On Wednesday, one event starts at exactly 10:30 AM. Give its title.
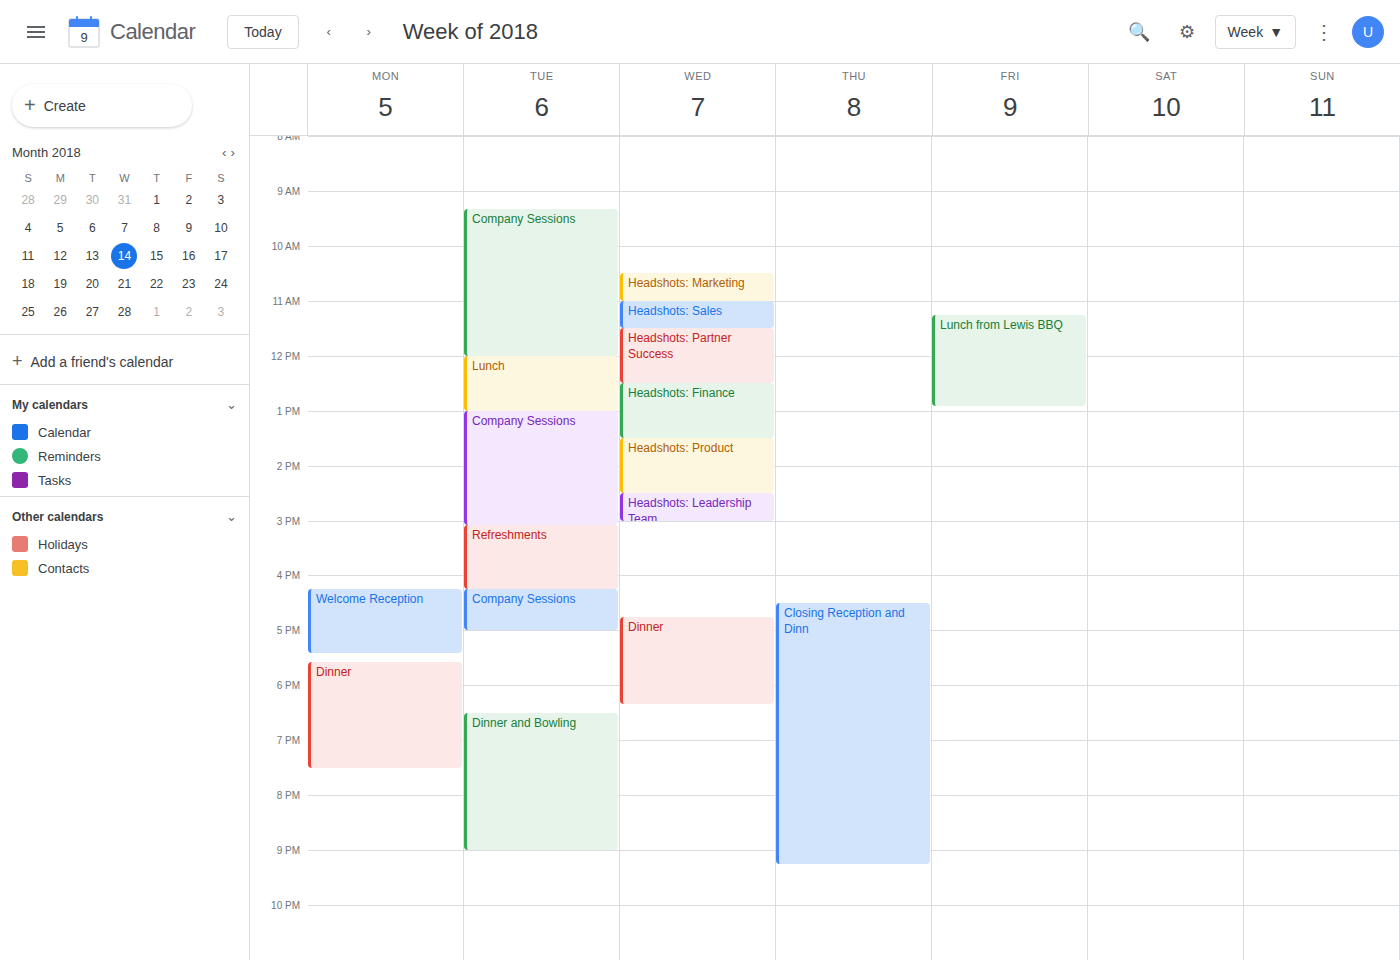
"Headshots: Marketing"